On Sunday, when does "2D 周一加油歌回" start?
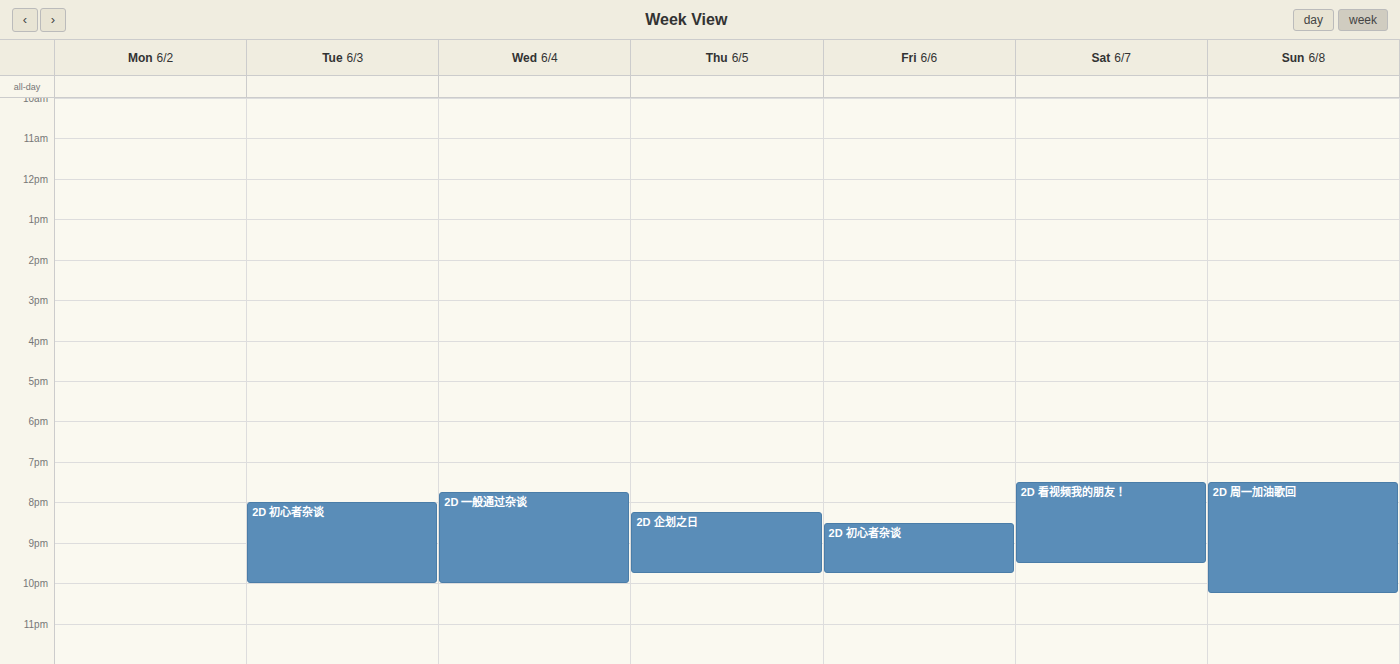
7:30 PM